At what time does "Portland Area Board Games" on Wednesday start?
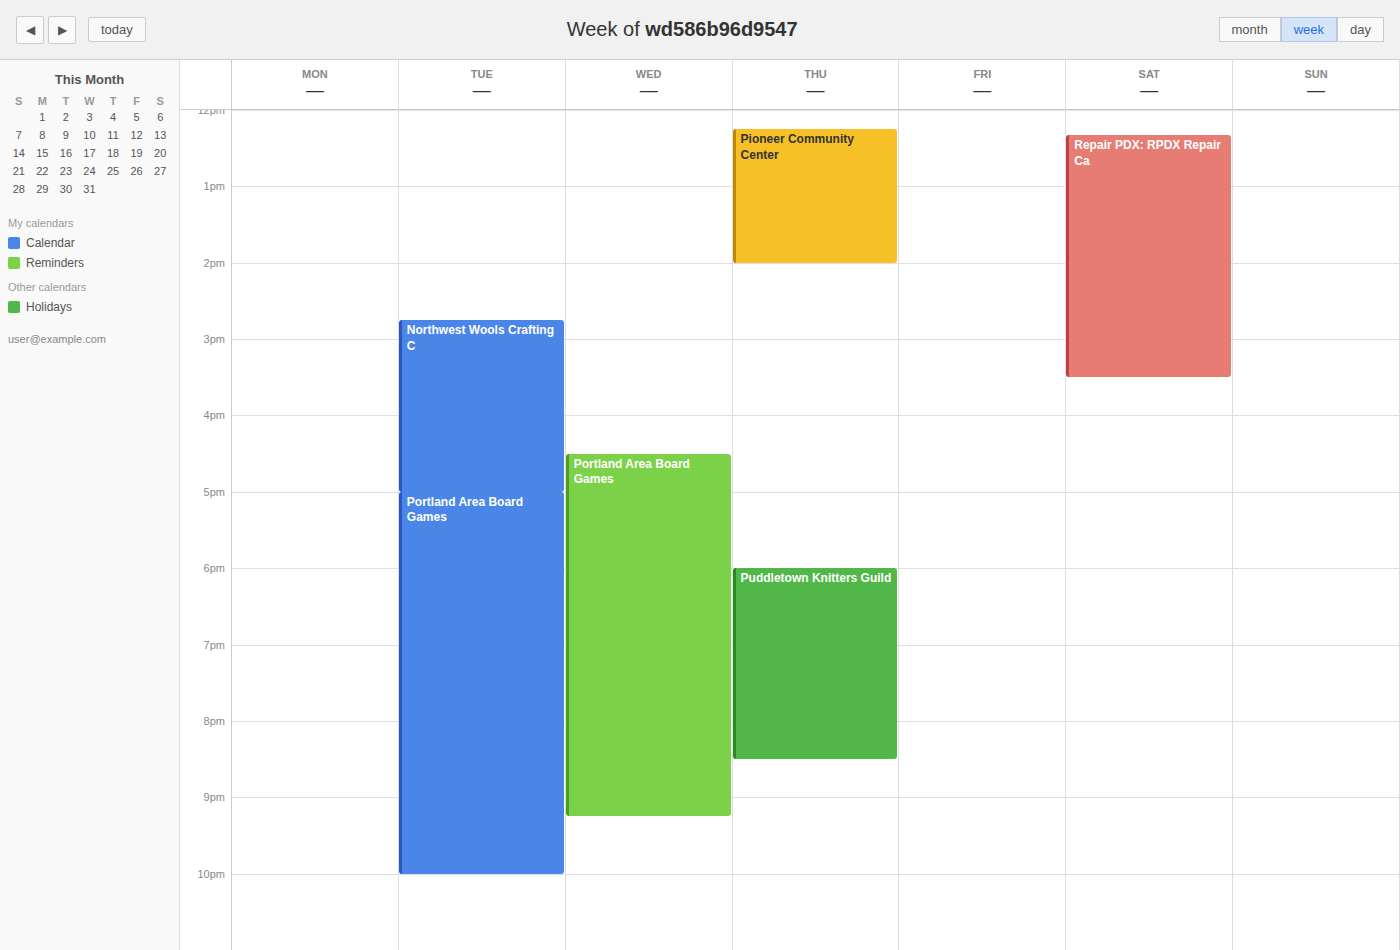
4:30 PM